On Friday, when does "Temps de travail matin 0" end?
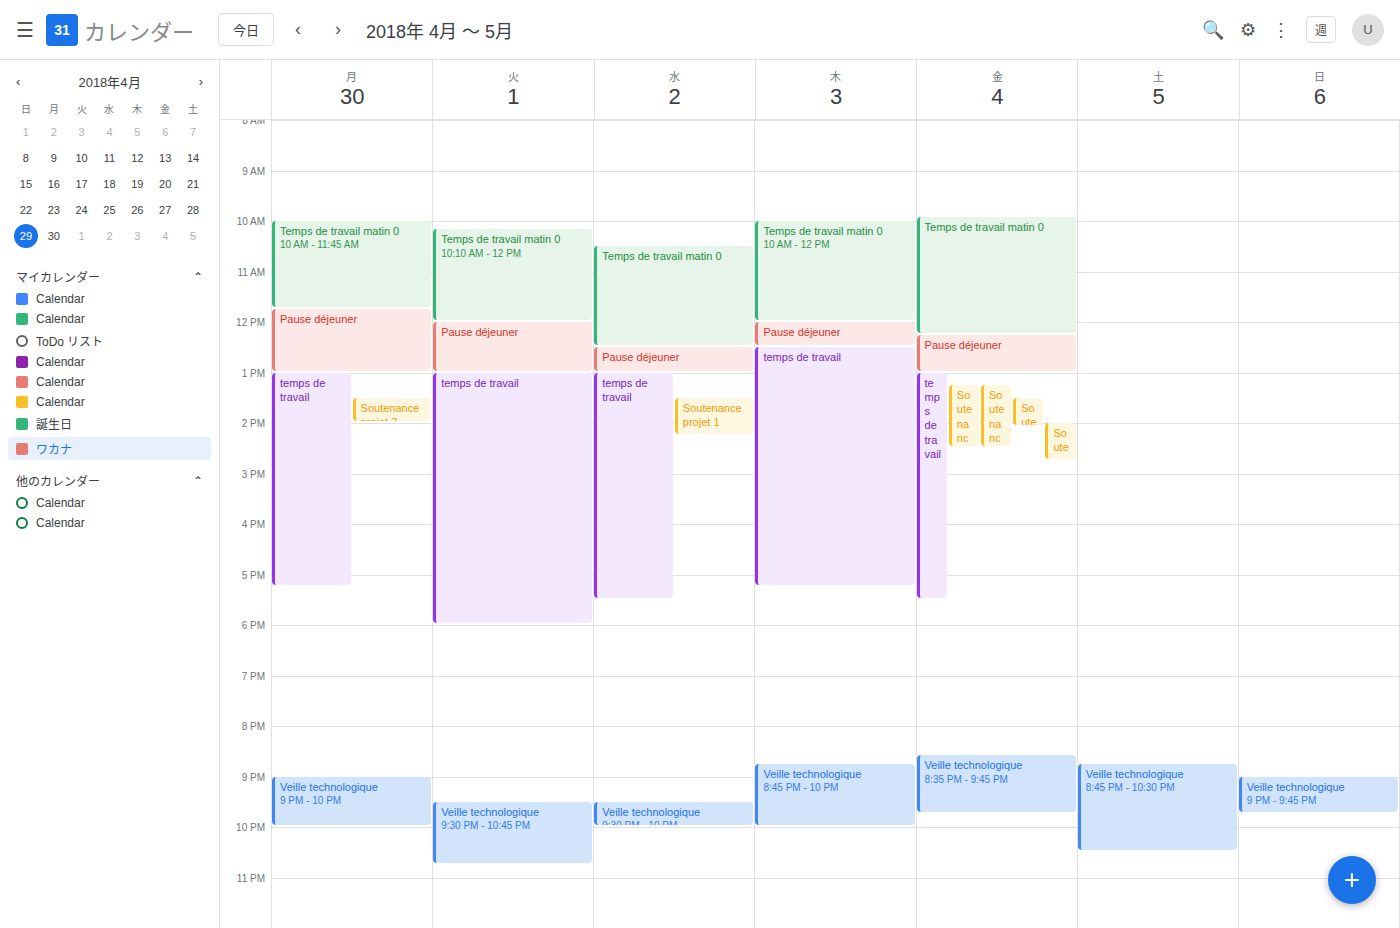
12:15 PM